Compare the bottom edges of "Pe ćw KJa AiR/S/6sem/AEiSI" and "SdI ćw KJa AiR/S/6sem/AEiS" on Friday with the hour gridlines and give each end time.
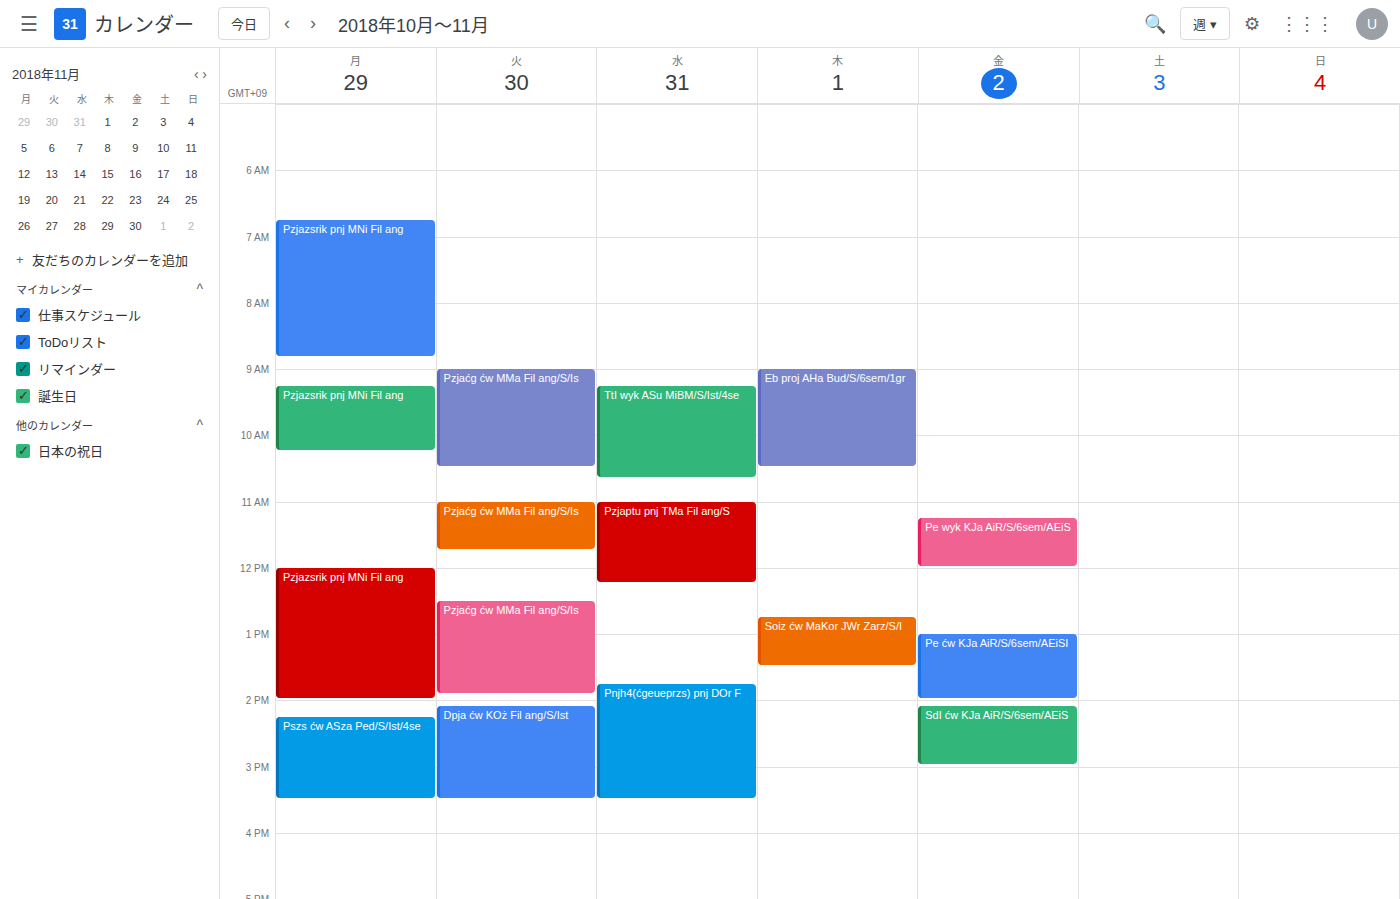
"Pe ćw KJa AiR/S/6sem/AEiSI": 2:00 PM, exactly on the 2 PM line. "SdI ćw KJa AiR/S/6sem/AEiS": 3:00 PM, exactly on the 3 PM line.